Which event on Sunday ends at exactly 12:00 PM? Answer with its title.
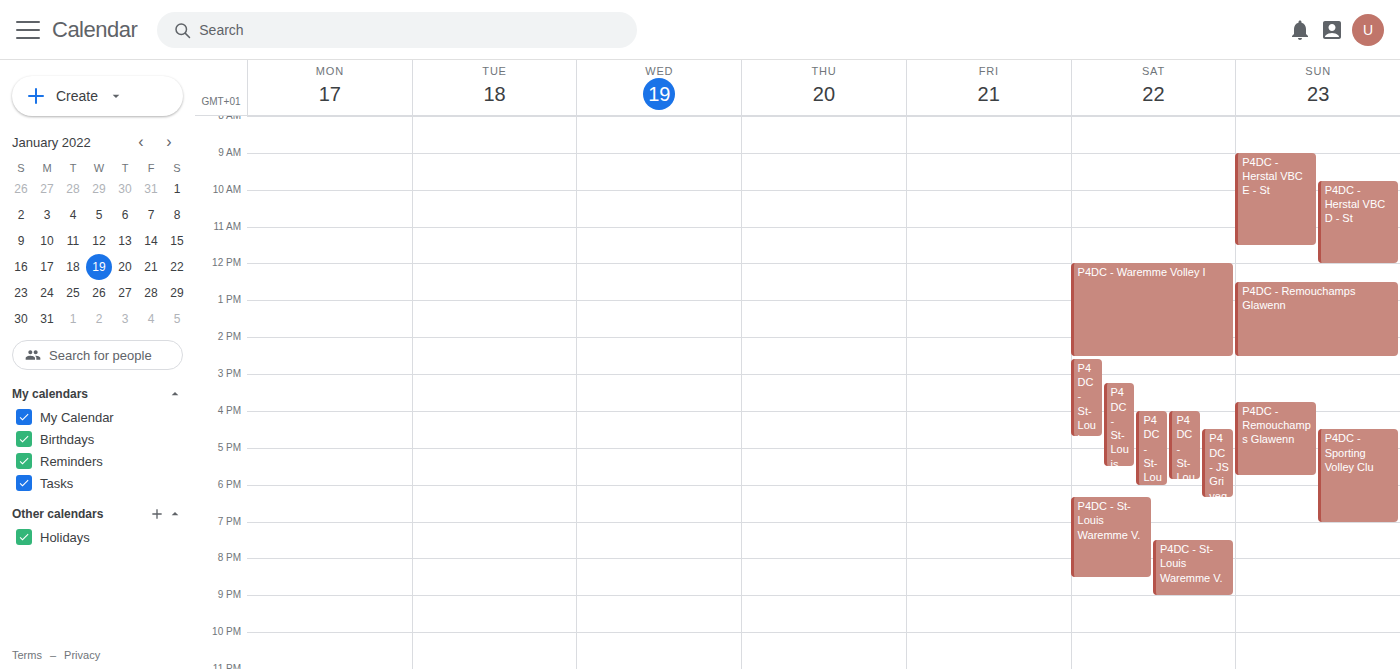
"P4DC - Herstal VBC D - St"